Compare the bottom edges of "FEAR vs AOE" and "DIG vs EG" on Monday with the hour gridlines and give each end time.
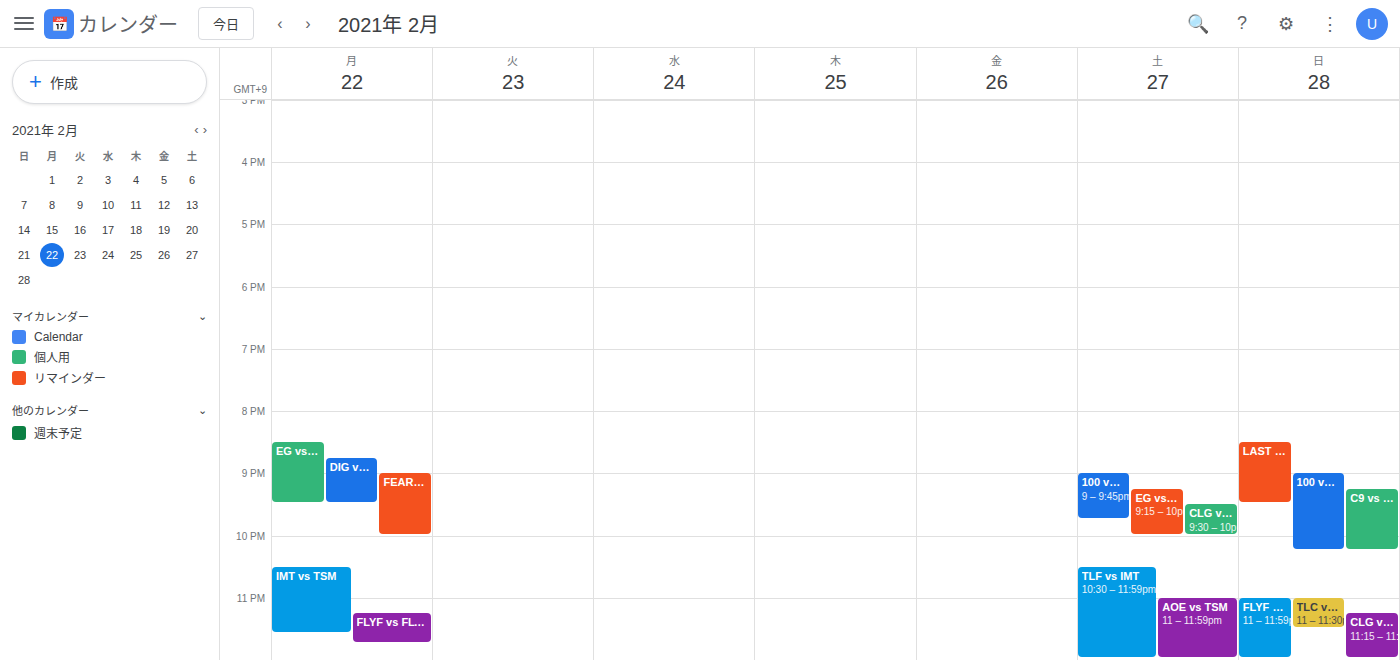
"FEAR vs AOE": 10:00 PM, exactly on the 10 PM line. "DIG vs EG": 9:30 PM, halfway between the 9 PM and 10 PM lines.